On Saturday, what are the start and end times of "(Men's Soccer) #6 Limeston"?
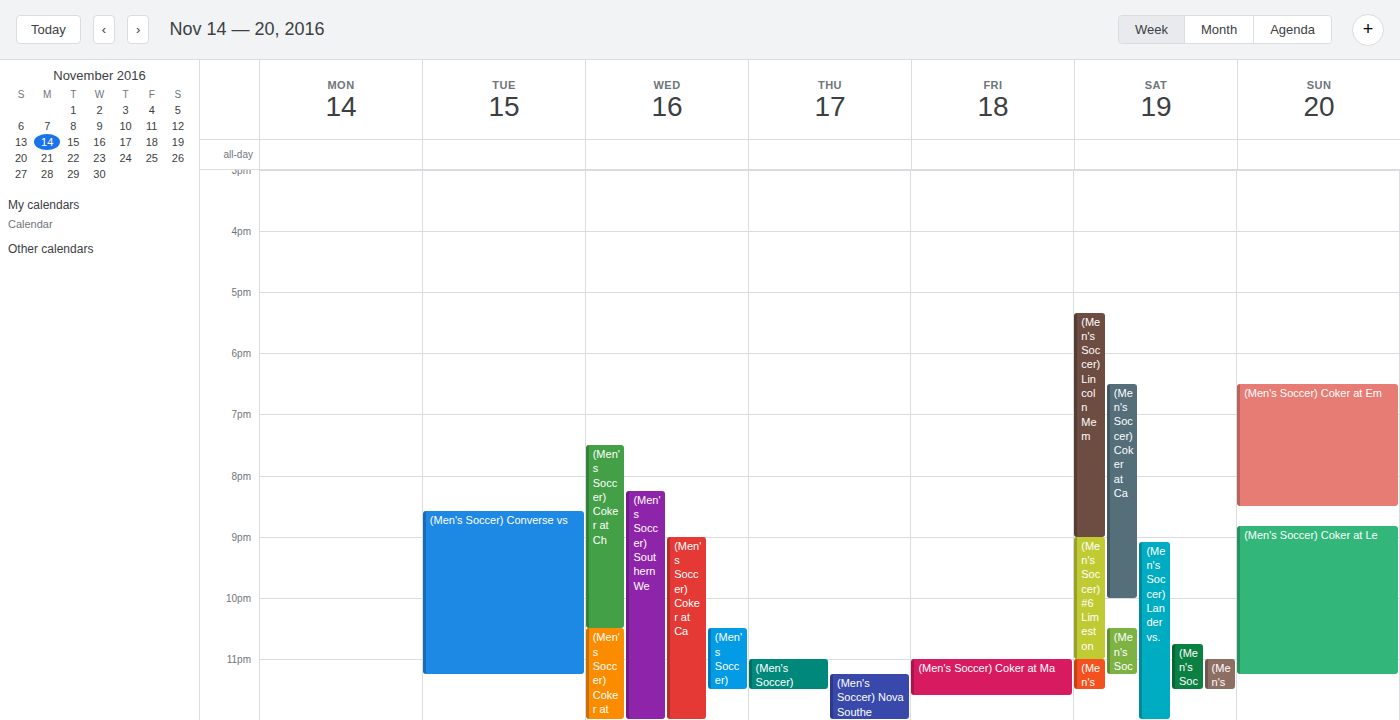
9:00 PM to 11:00 PM